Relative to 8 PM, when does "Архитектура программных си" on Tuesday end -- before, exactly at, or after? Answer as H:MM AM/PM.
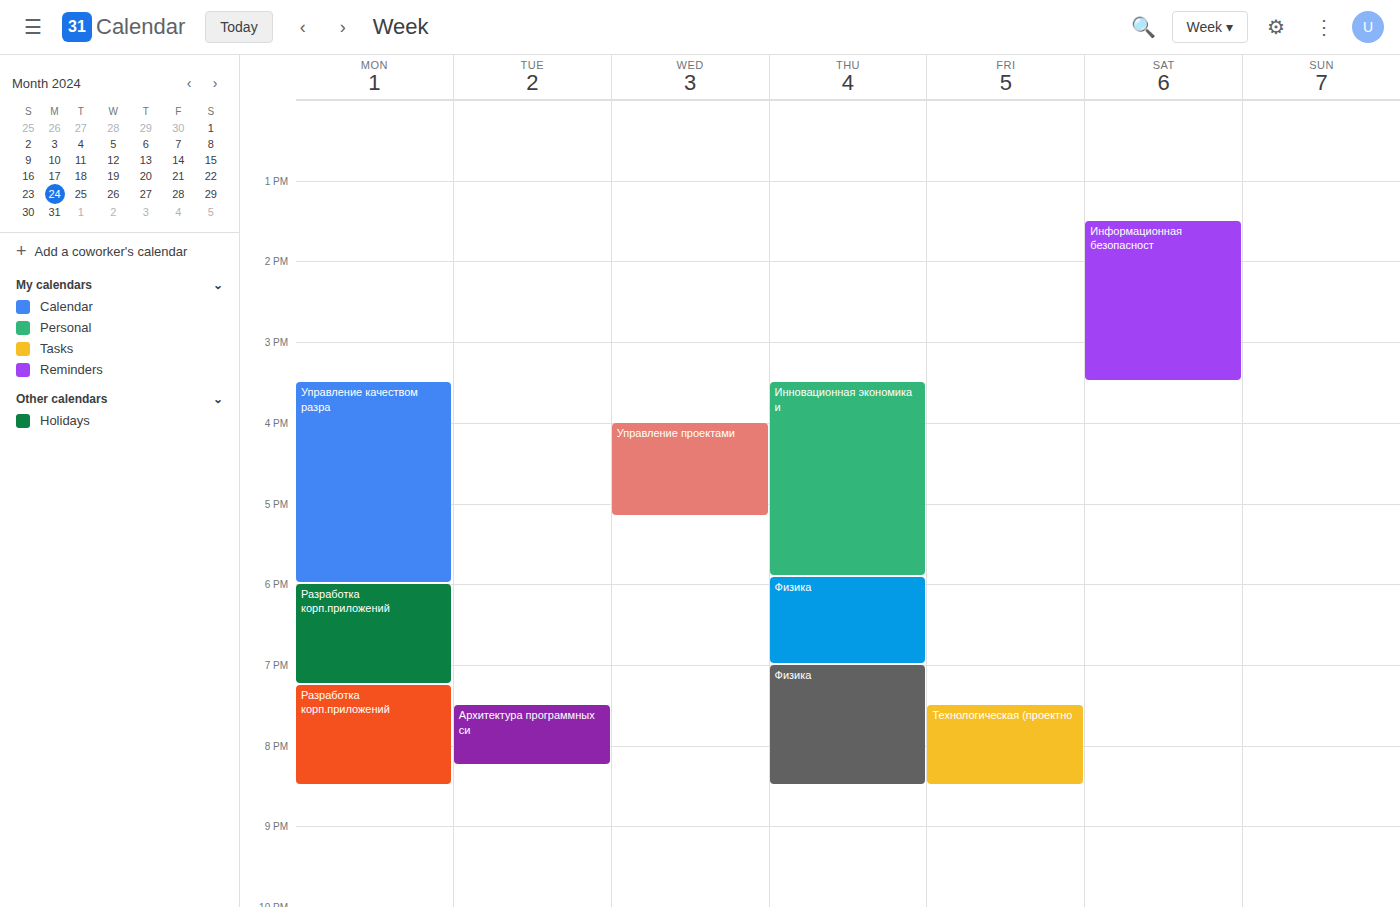
8:15 PM -- after 8 PM, 15 minutes below the 8 PM line.